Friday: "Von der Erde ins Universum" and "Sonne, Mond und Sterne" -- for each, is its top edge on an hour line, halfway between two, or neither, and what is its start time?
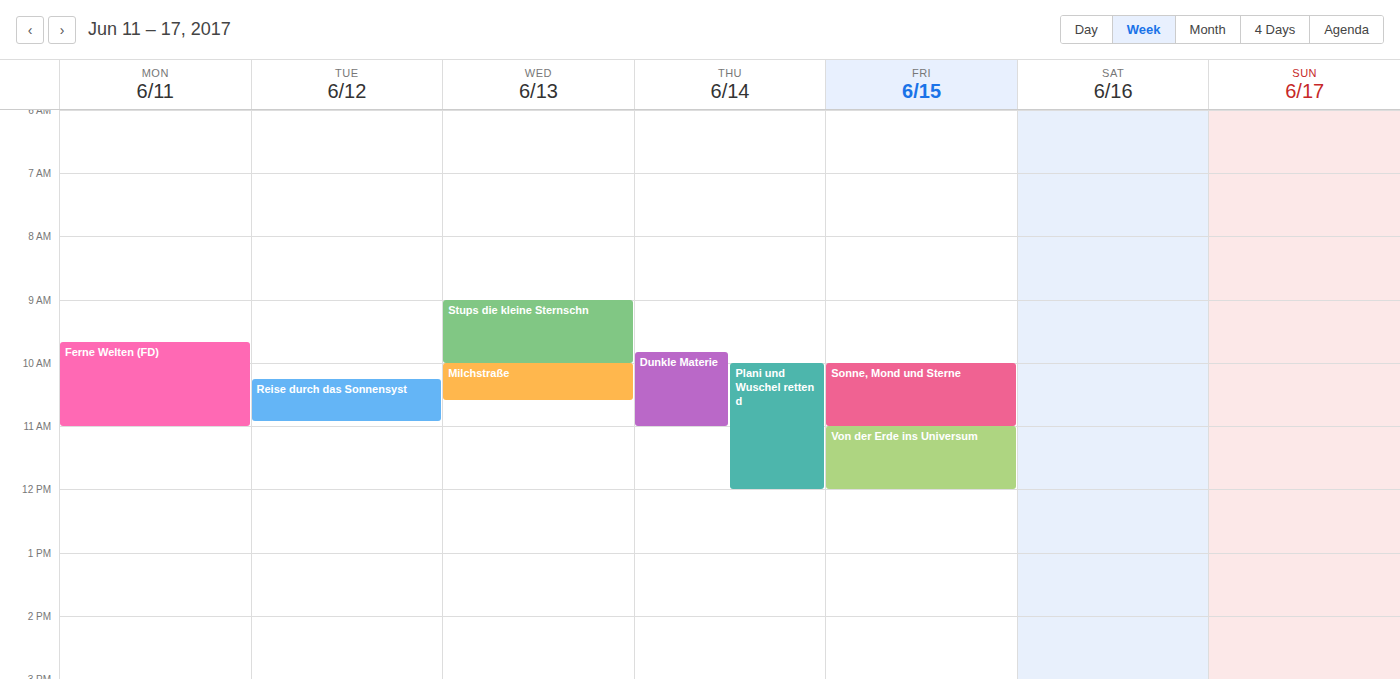
"Von der Erde ins Universum": 11:00 AM, exactly on the 11 AM line. "Sonne, Mond und Sterne": 10:00 AM, exactly on the 10 AM line.